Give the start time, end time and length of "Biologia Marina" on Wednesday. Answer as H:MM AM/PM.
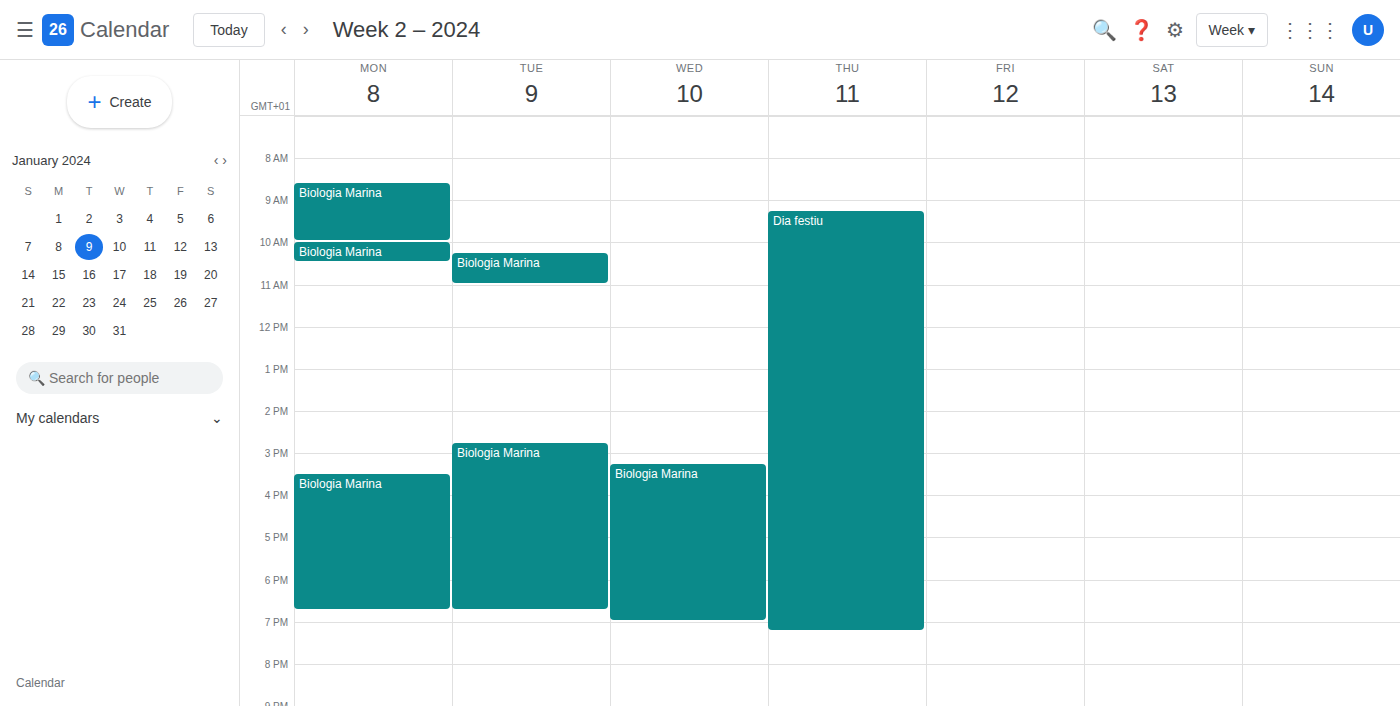
3:15 PM to 7:00 PM, 3 hours 45 minutes